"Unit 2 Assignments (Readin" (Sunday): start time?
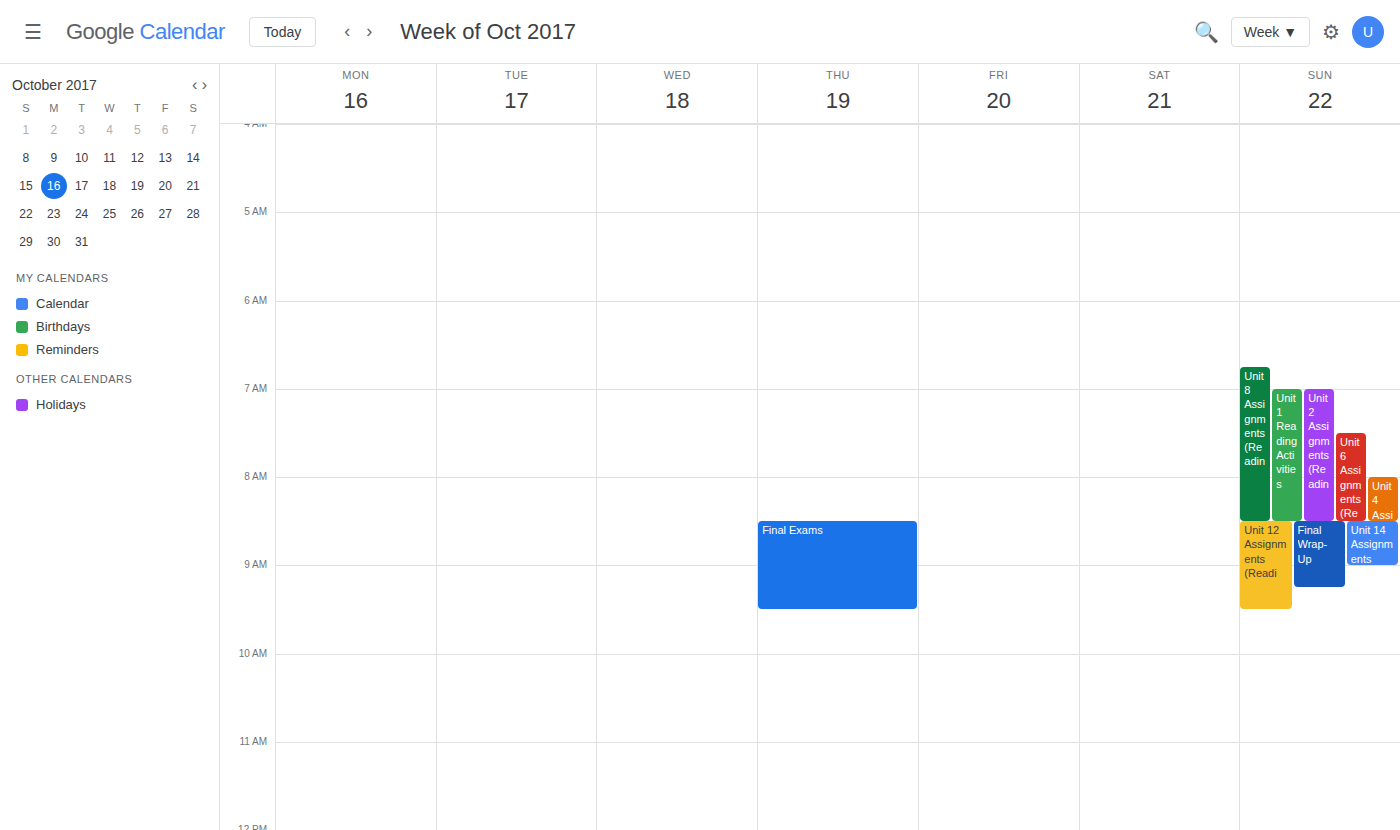
7:00 AM